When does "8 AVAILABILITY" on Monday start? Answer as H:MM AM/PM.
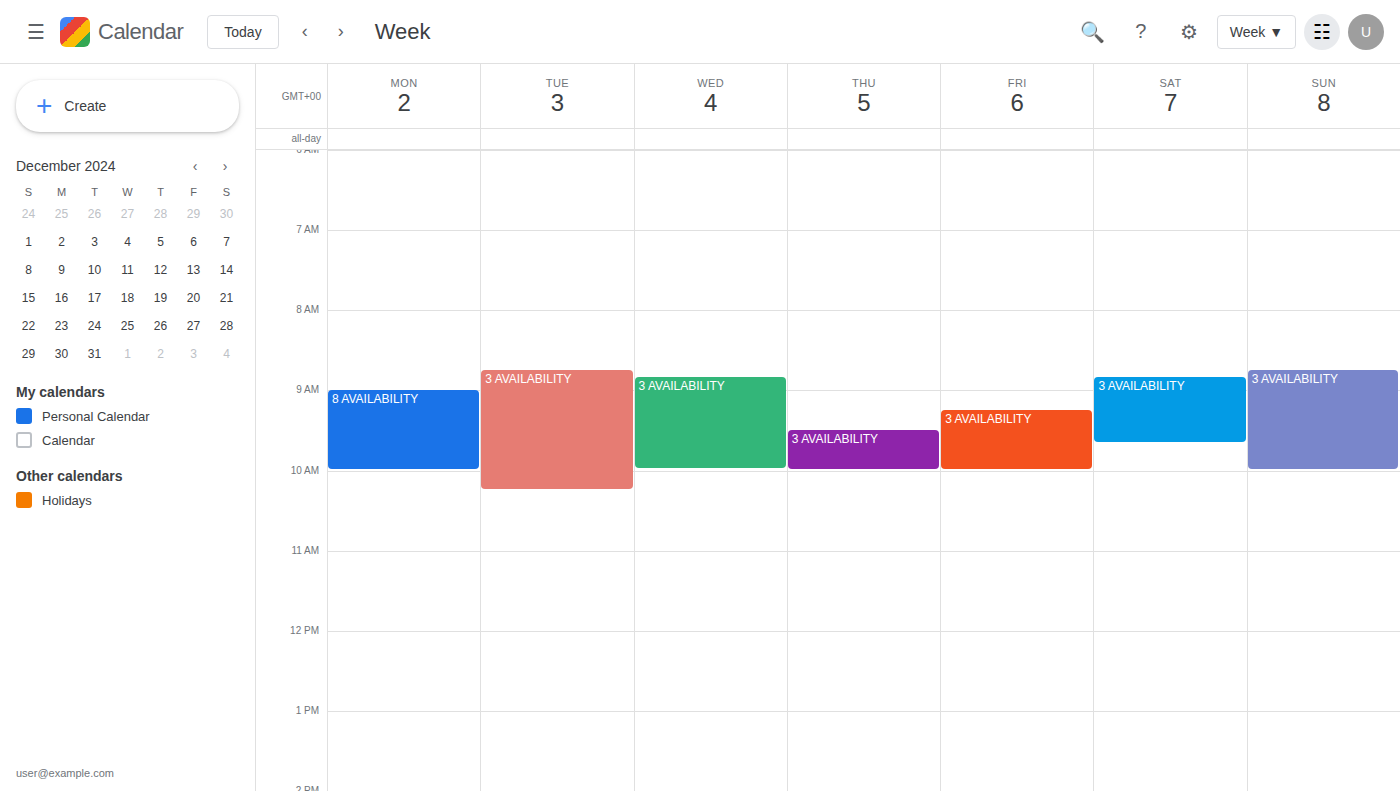
9:00 AM